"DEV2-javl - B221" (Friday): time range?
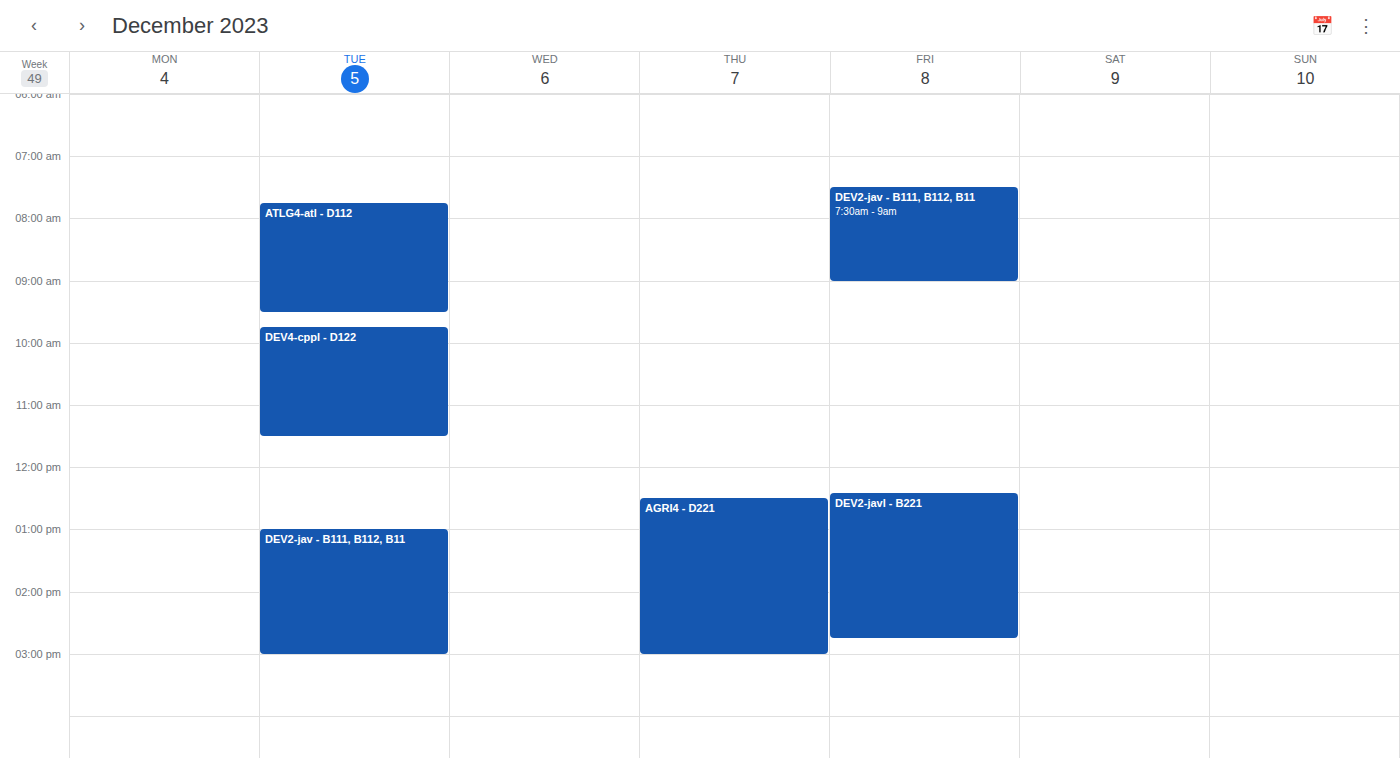
12:25 PM to 2:45 PM